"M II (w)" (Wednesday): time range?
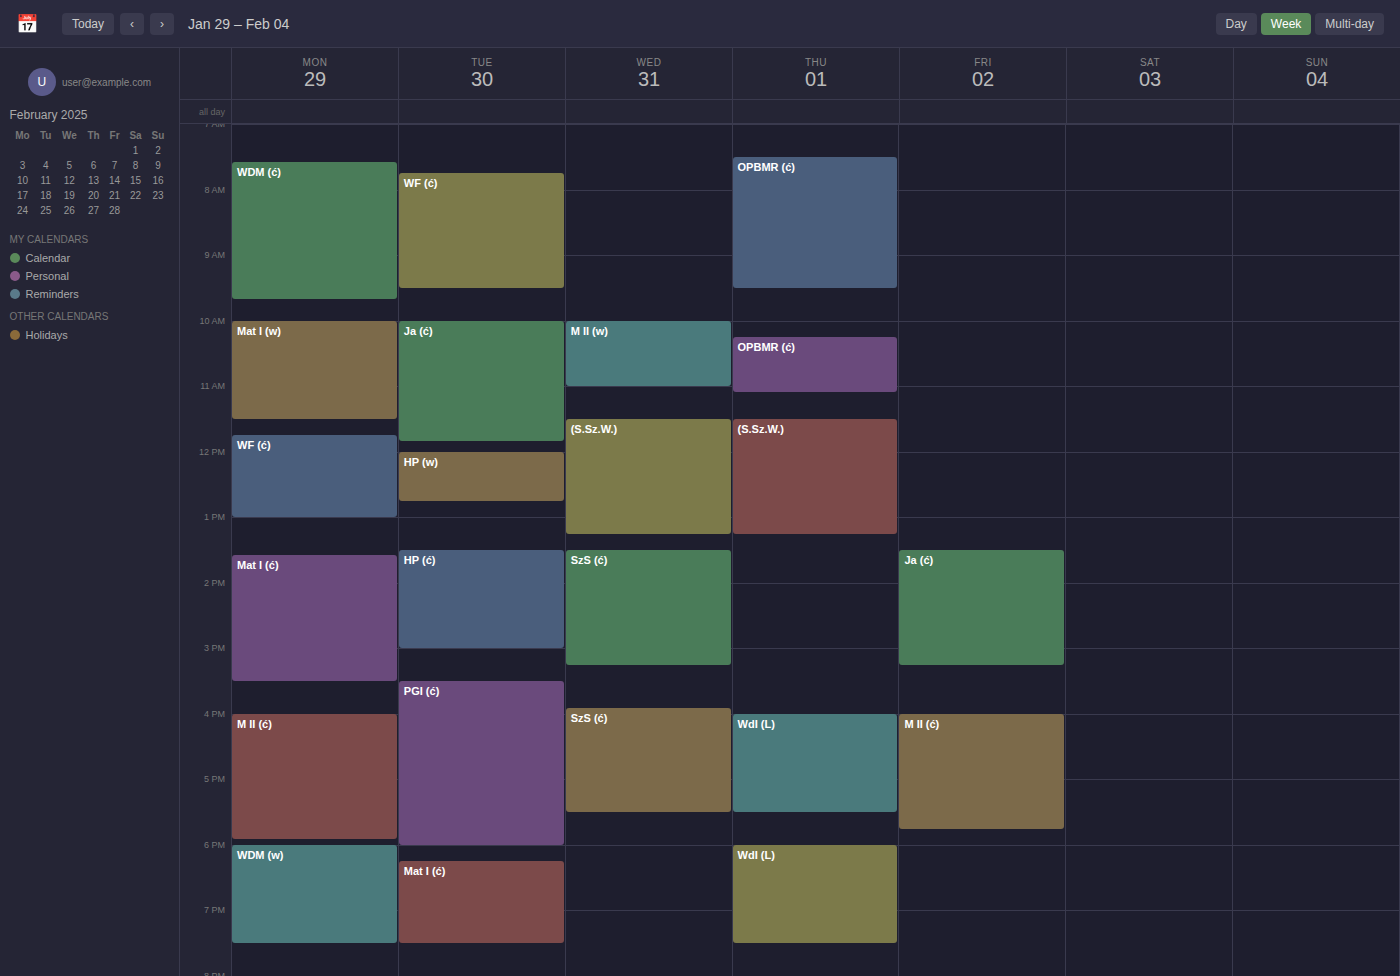
10:00 AM to 11:00 AM